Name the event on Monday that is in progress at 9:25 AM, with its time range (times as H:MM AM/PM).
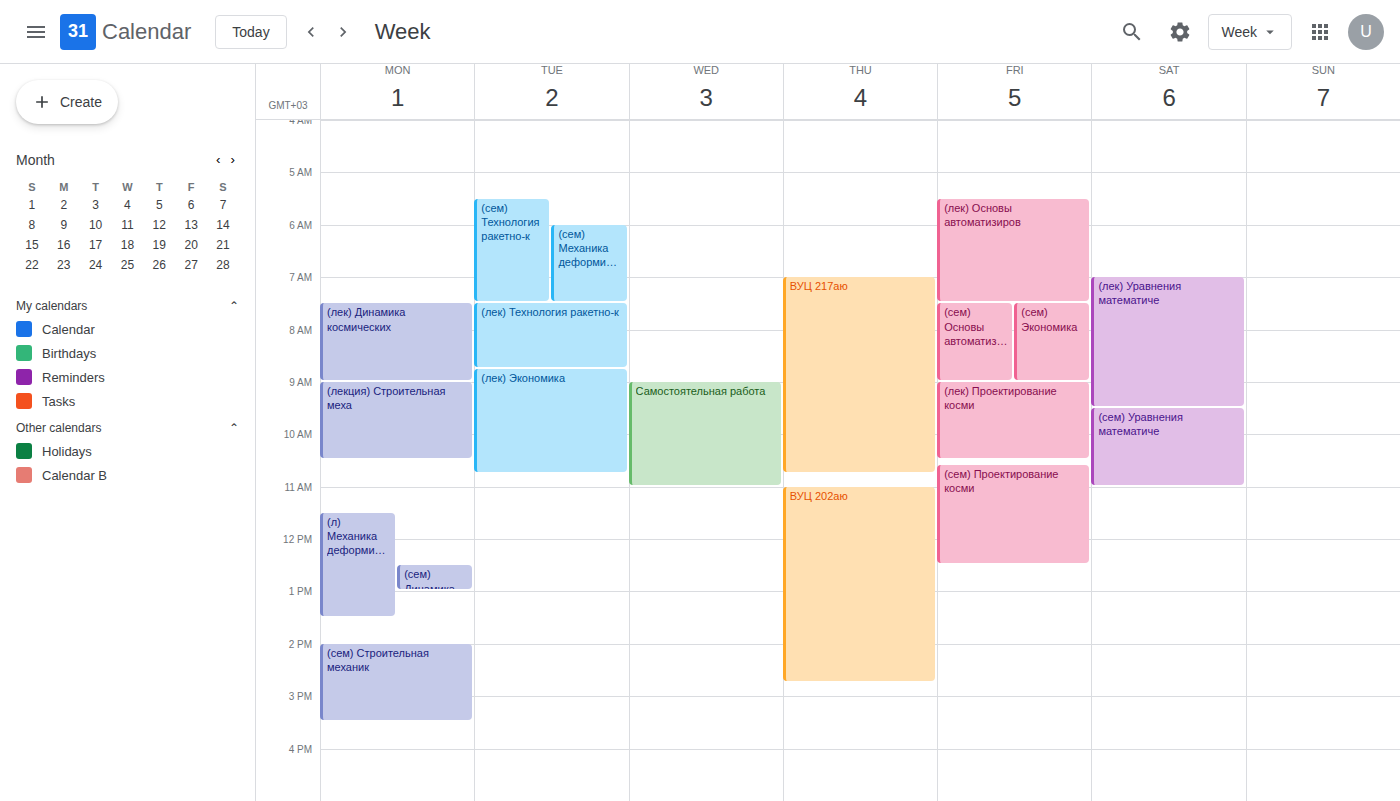
"(лекция) Строительная меха", 9:00 AM to 10:30 AM